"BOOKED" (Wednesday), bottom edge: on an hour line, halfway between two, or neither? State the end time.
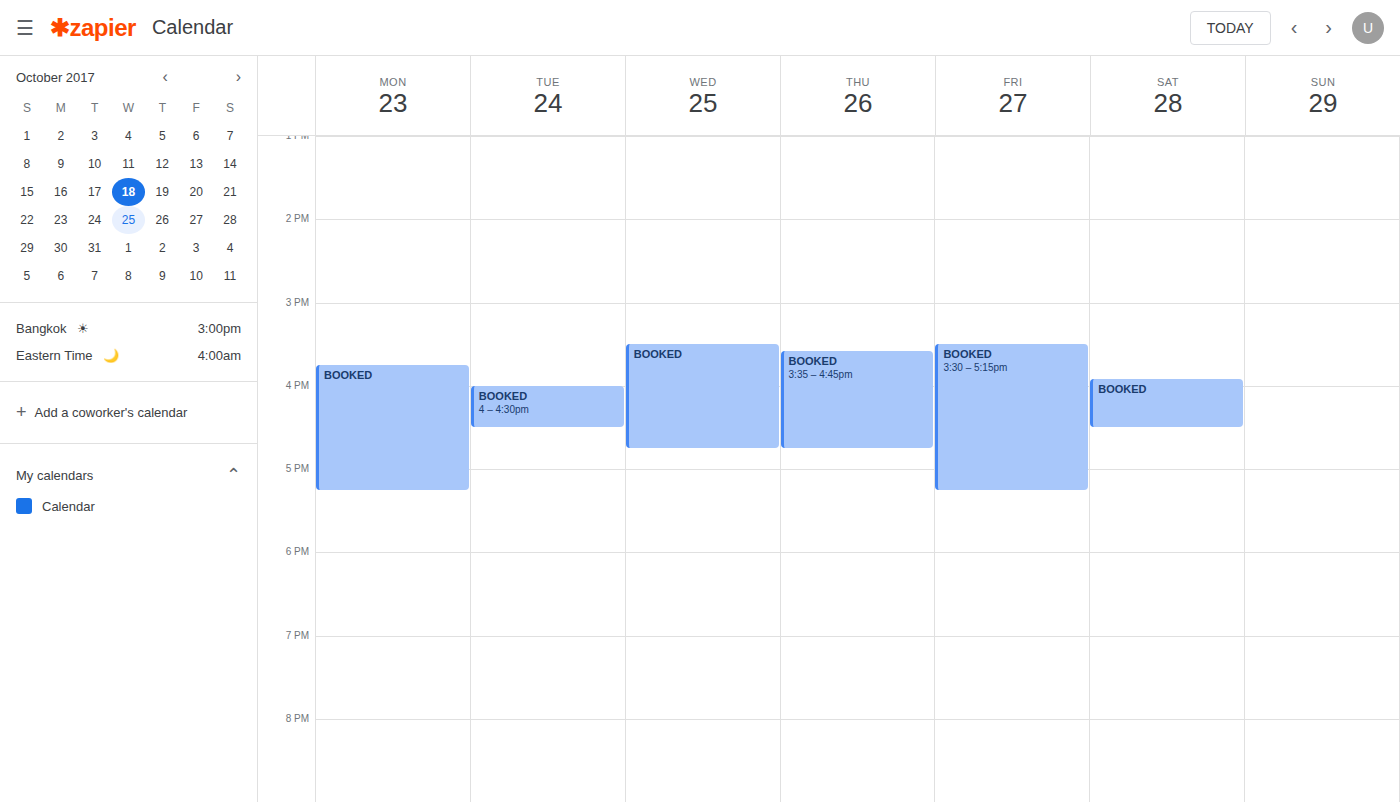
16:45 -- neither: three quarters of the way from the 16:00 line to the 17:00 line.